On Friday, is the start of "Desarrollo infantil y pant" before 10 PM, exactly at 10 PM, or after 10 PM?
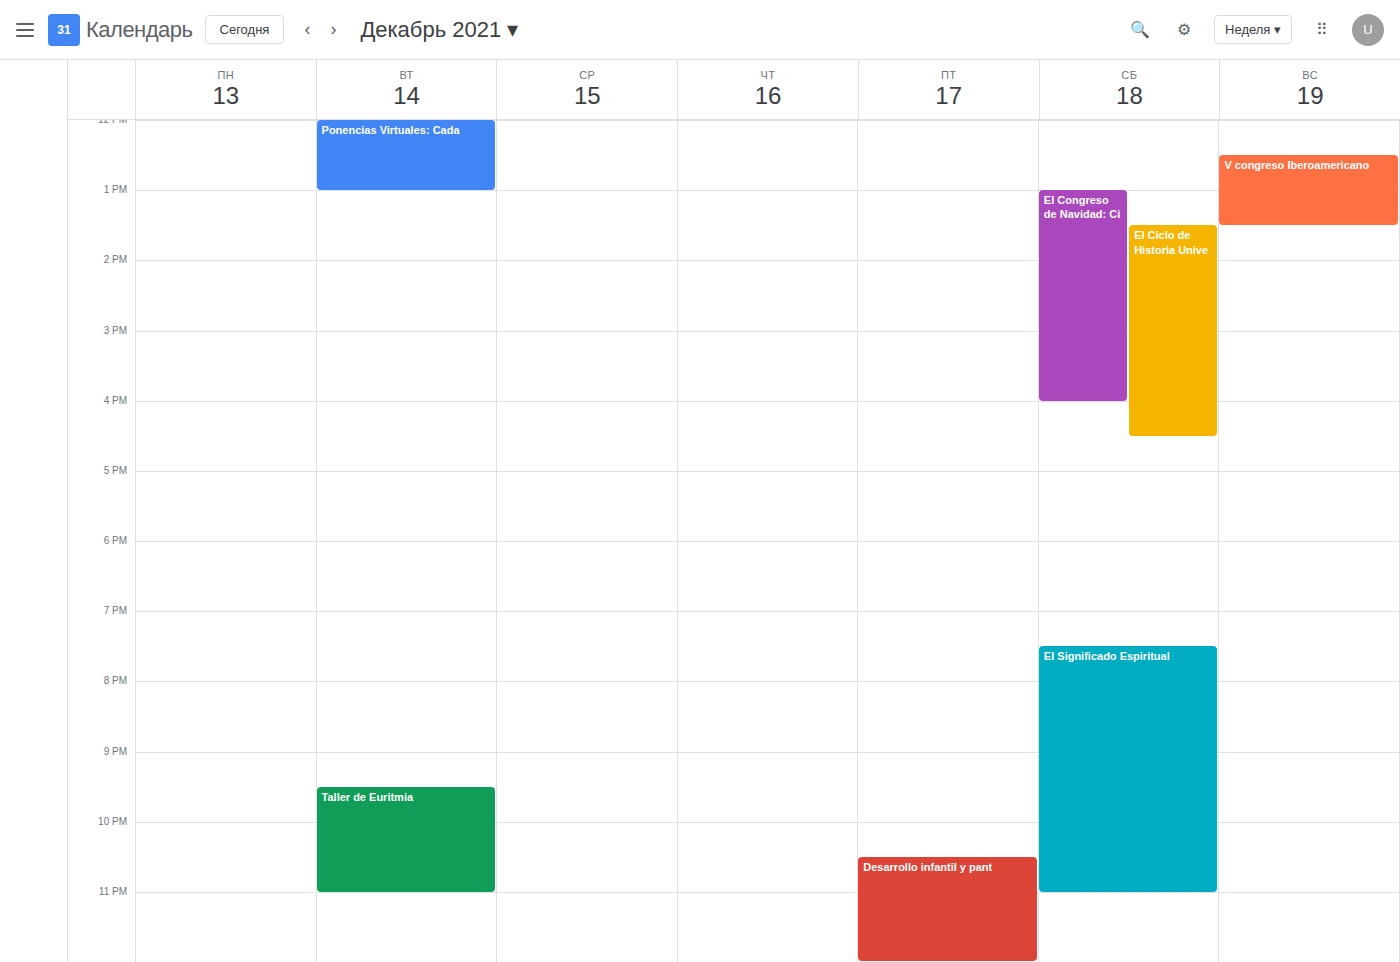
10:30 PM -- after 10 PM, 30 minutes below the 10 PM line.